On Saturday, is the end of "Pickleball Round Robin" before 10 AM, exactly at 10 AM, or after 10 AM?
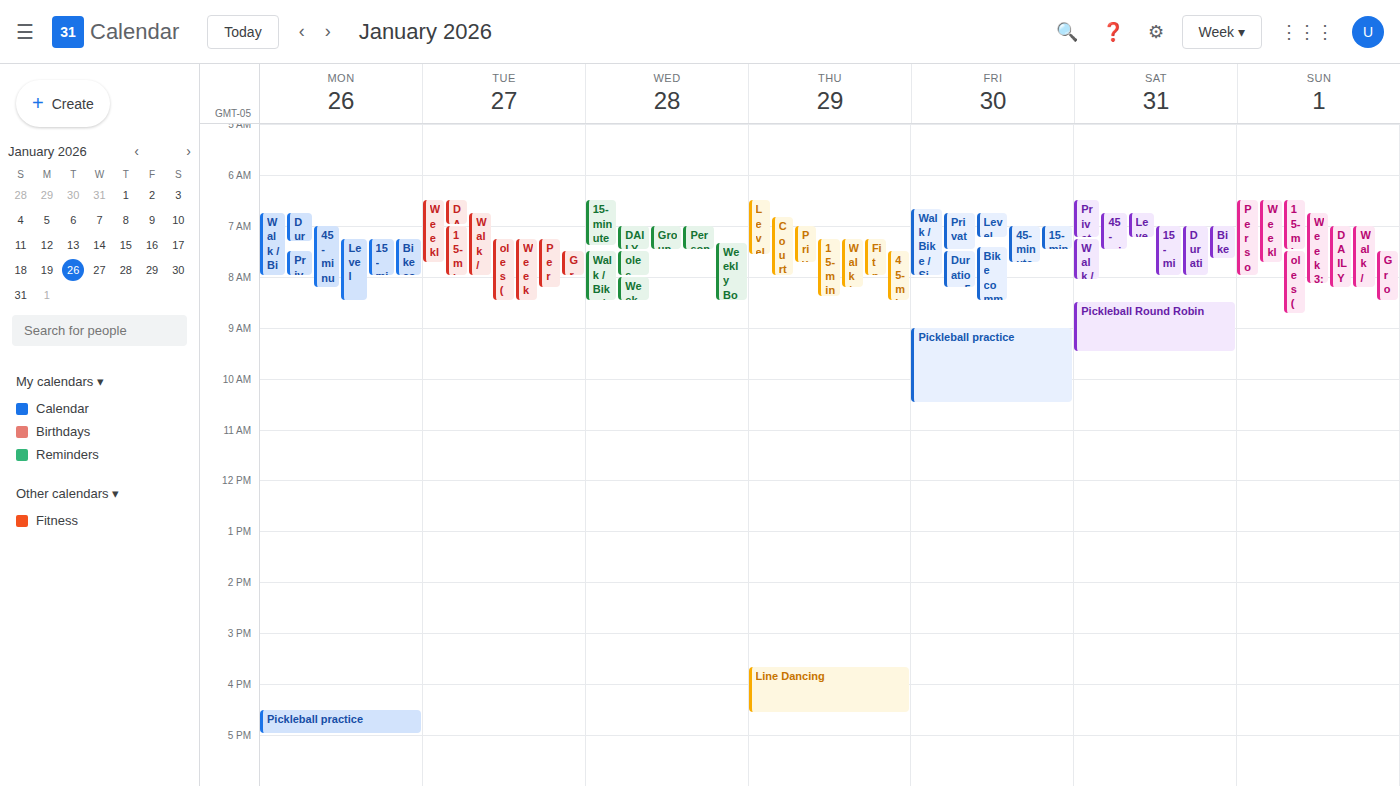
9:30 AM -- before 10 AM, 30 minutes above the 10 AM line.